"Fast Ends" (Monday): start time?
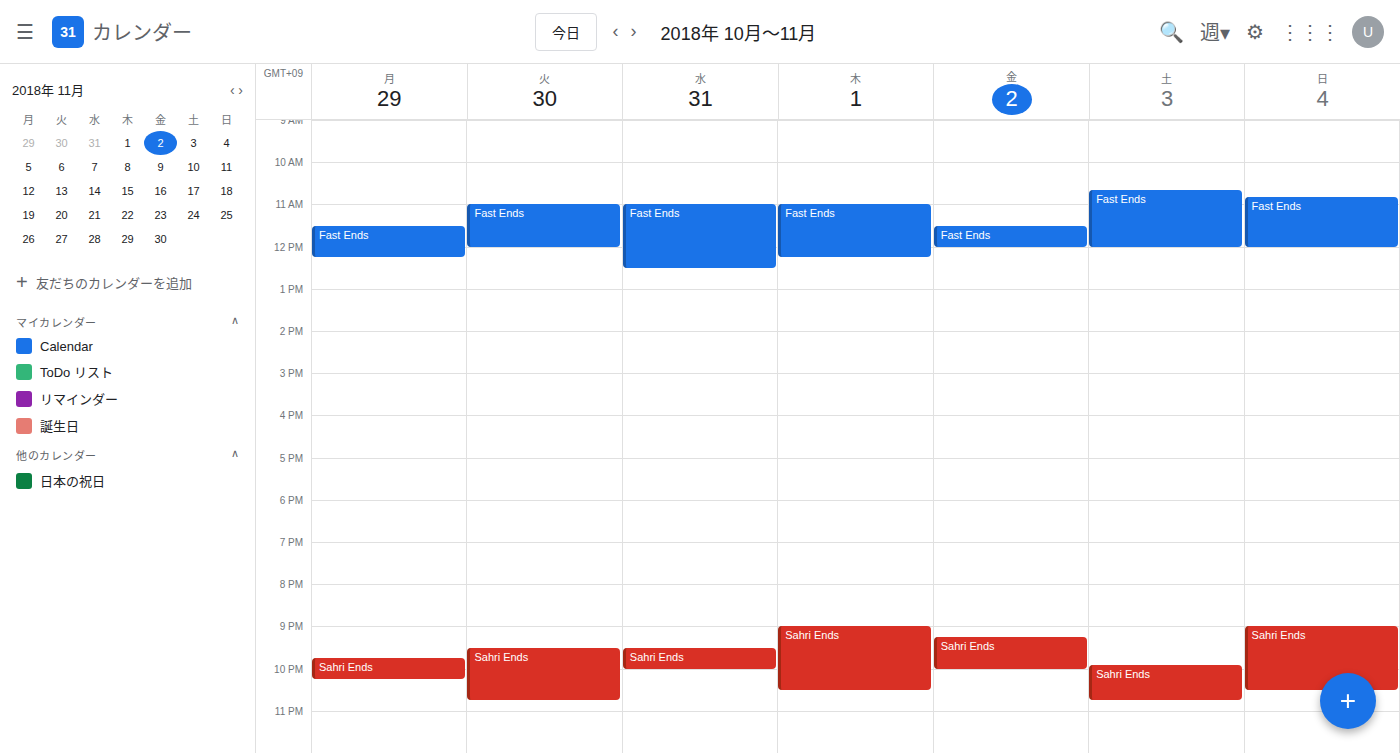
11:30 AM